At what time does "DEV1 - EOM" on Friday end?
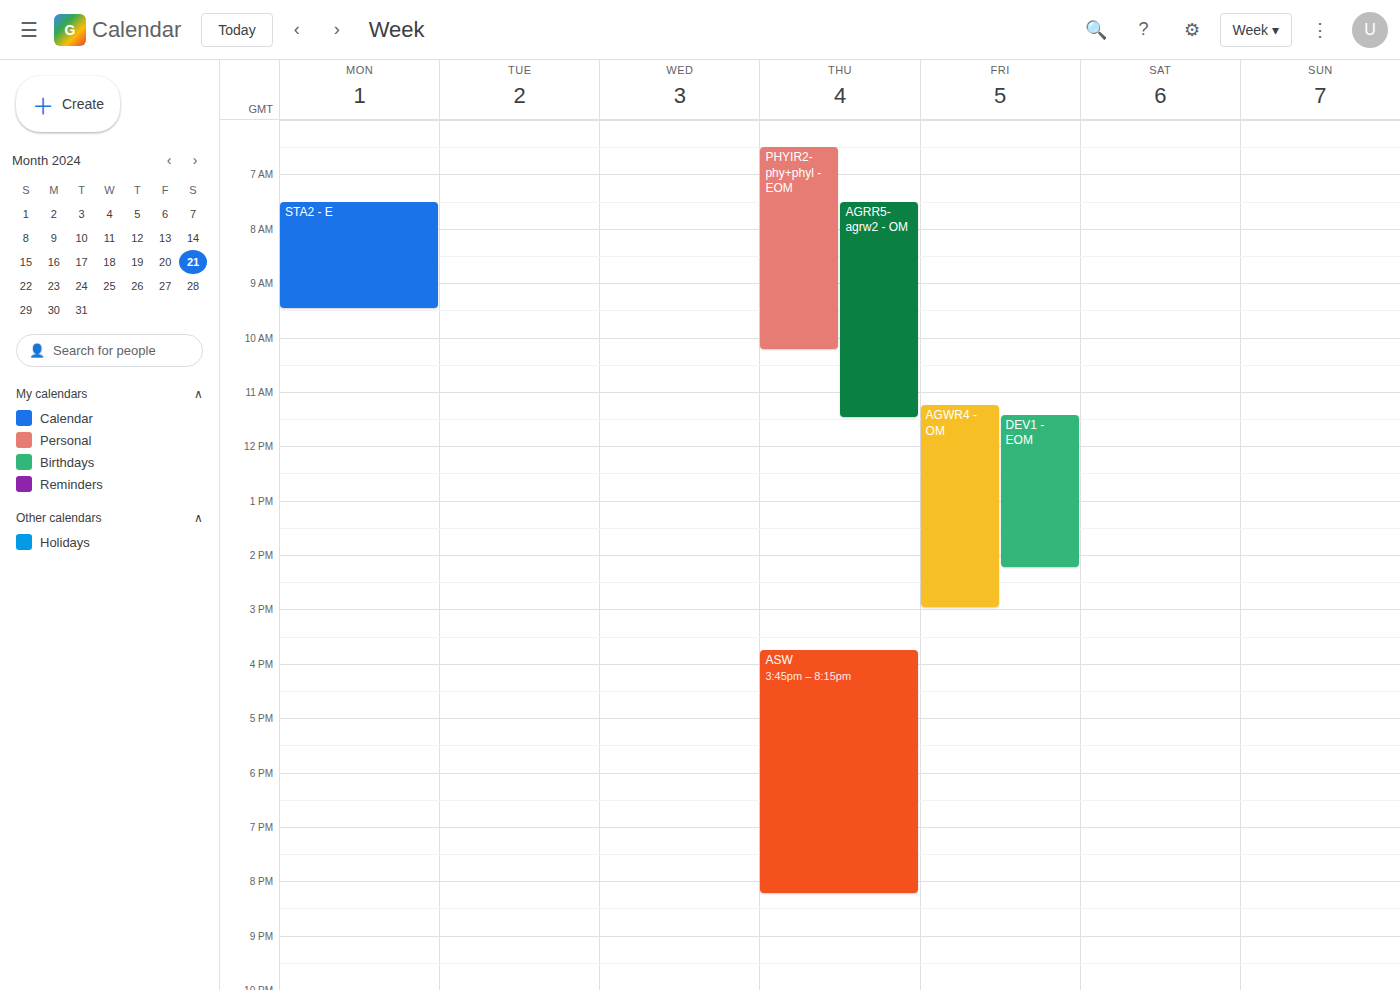
2:15 PM